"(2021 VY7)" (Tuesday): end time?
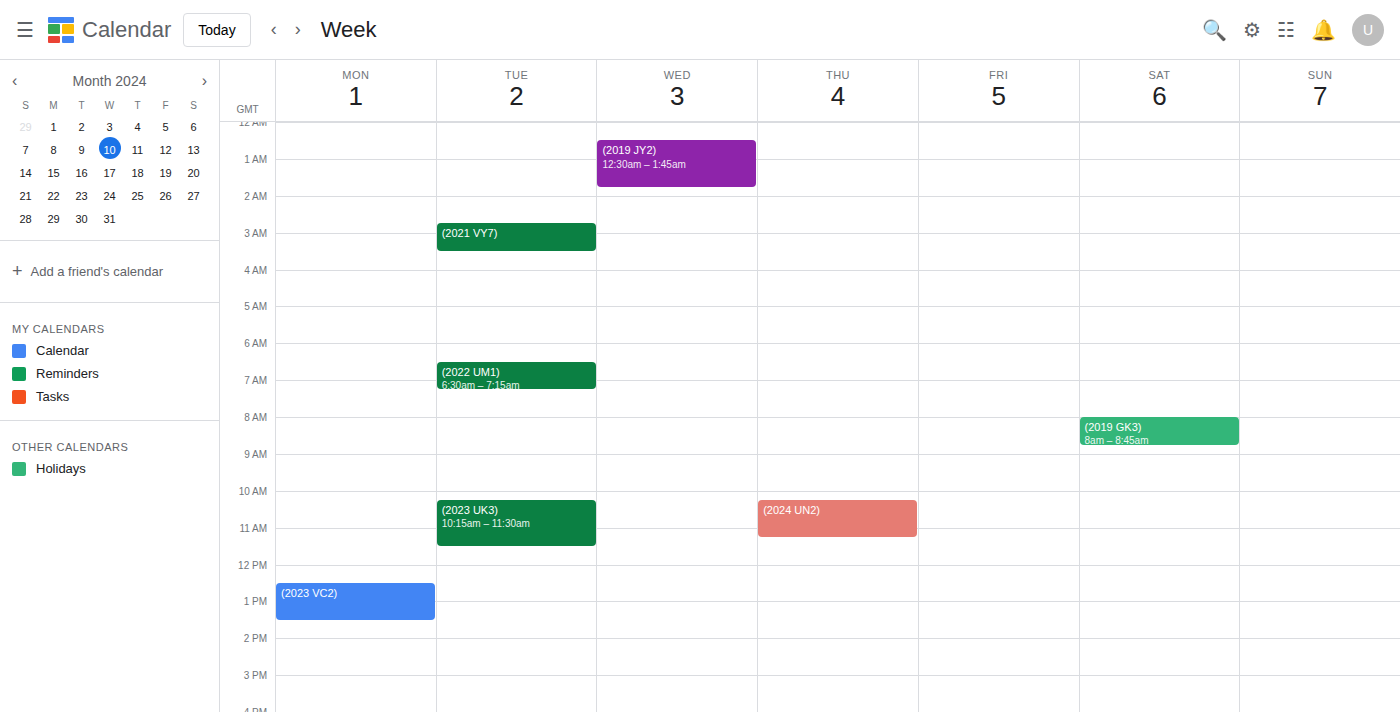
3:30 AM